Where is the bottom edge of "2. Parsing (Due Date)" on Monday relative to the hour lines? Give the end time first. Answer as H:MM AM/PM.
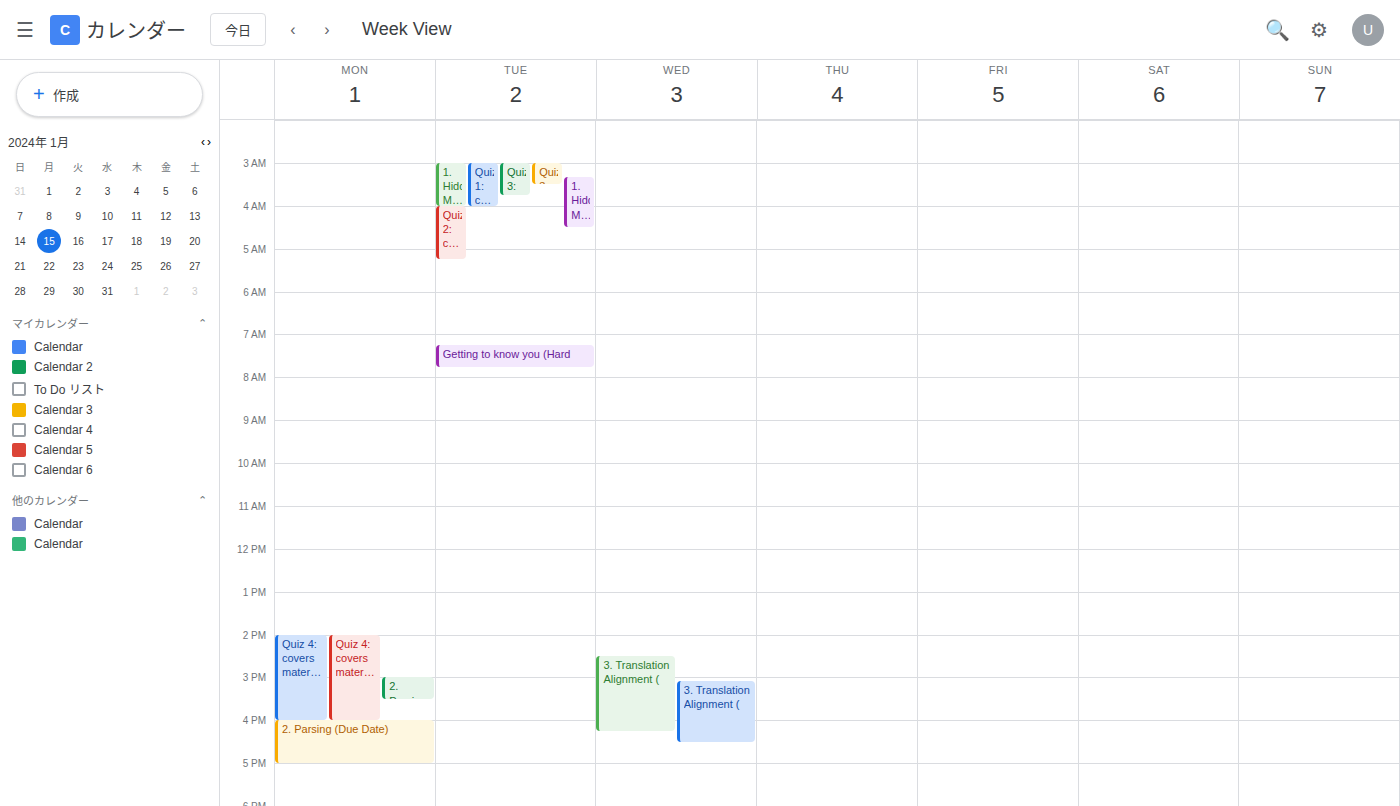
5:00 PM -- exactly on the 5 PM line.